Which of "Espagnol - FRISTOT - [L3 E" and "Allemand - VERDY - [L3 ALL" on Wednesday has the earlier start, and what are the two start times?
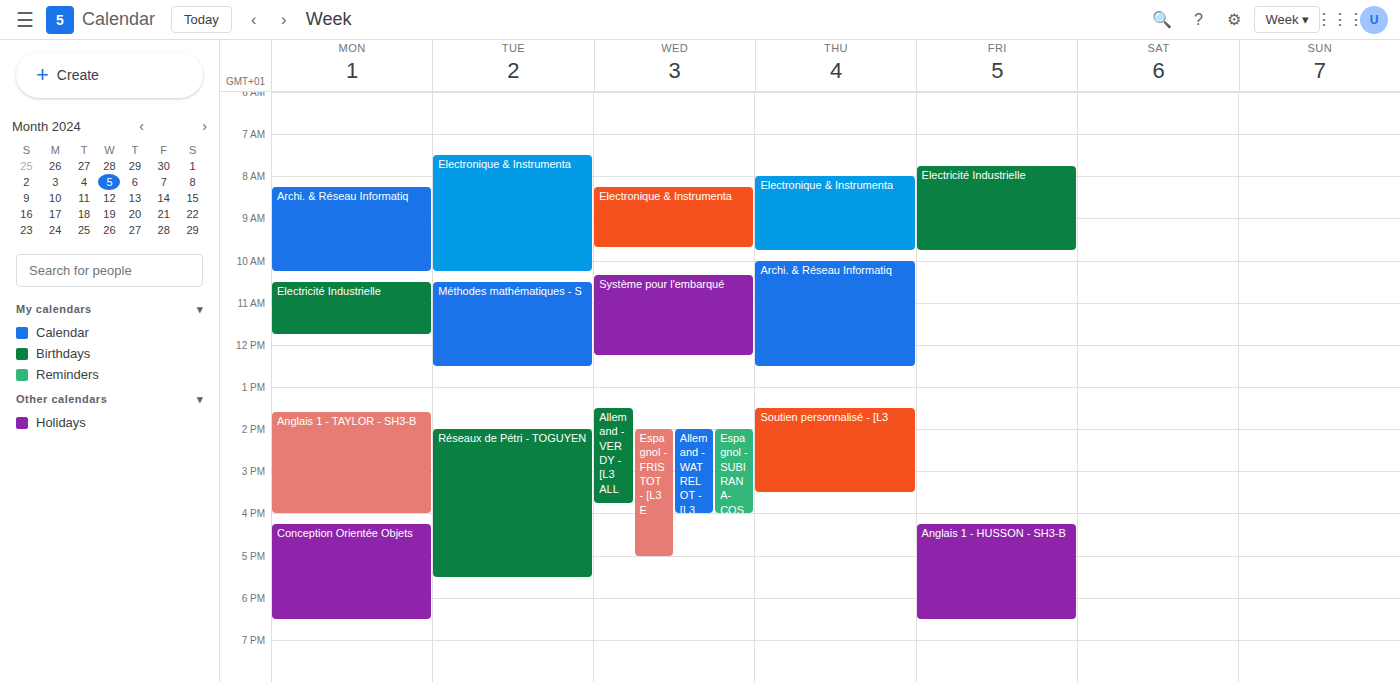
"Allemand - VERDY - [L3 ALL" 1:30 PM; "Espagnol - FRISTOT - [L3 E" 2:00 PM.